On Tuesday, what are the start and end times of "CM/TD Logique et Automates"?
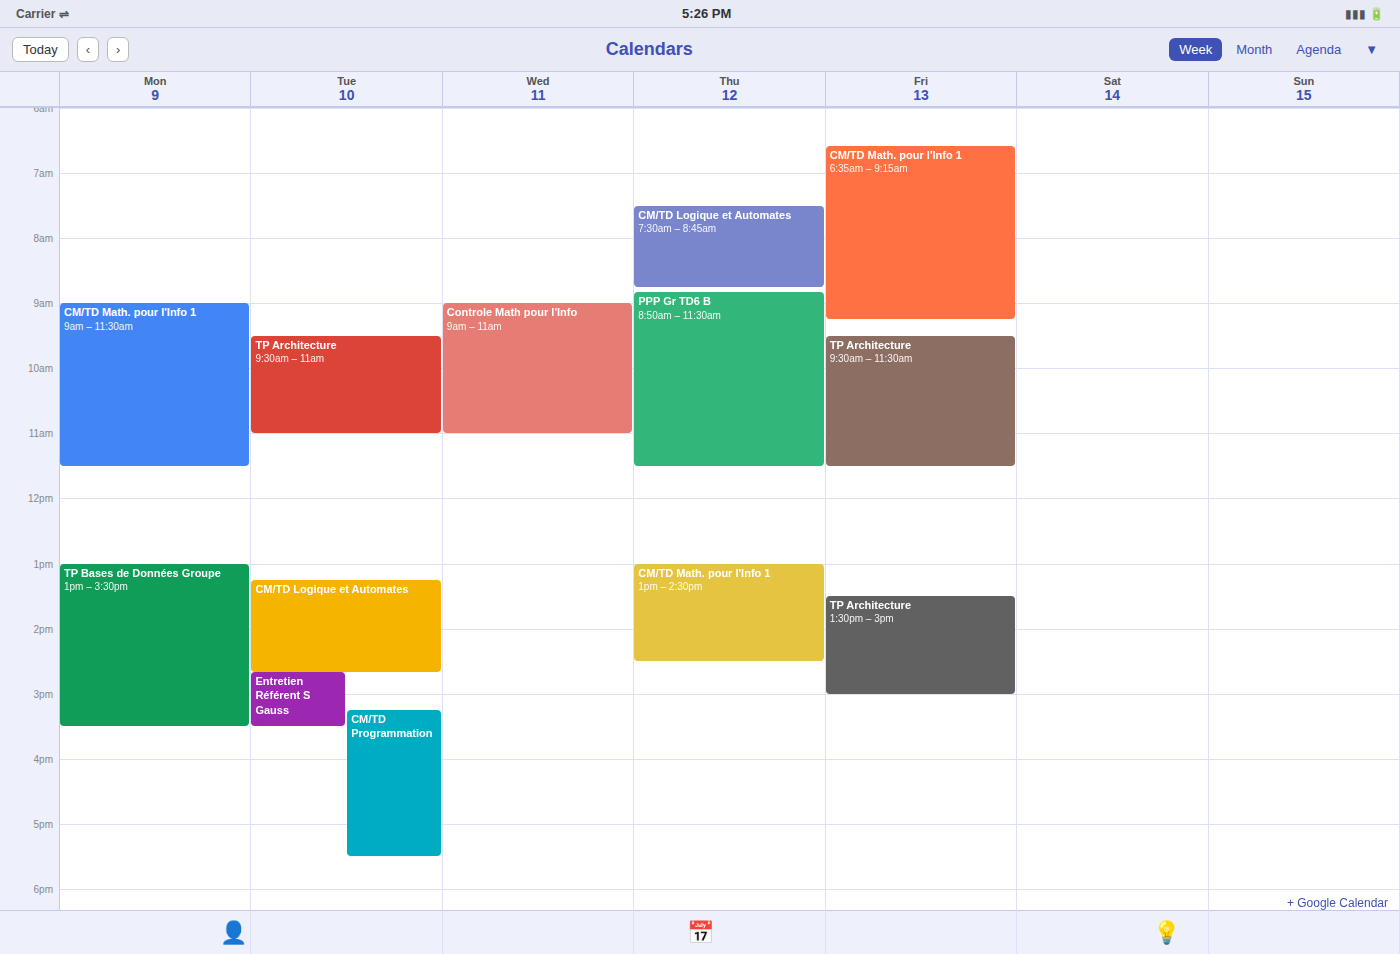
1:15 PM to 2:40 PM